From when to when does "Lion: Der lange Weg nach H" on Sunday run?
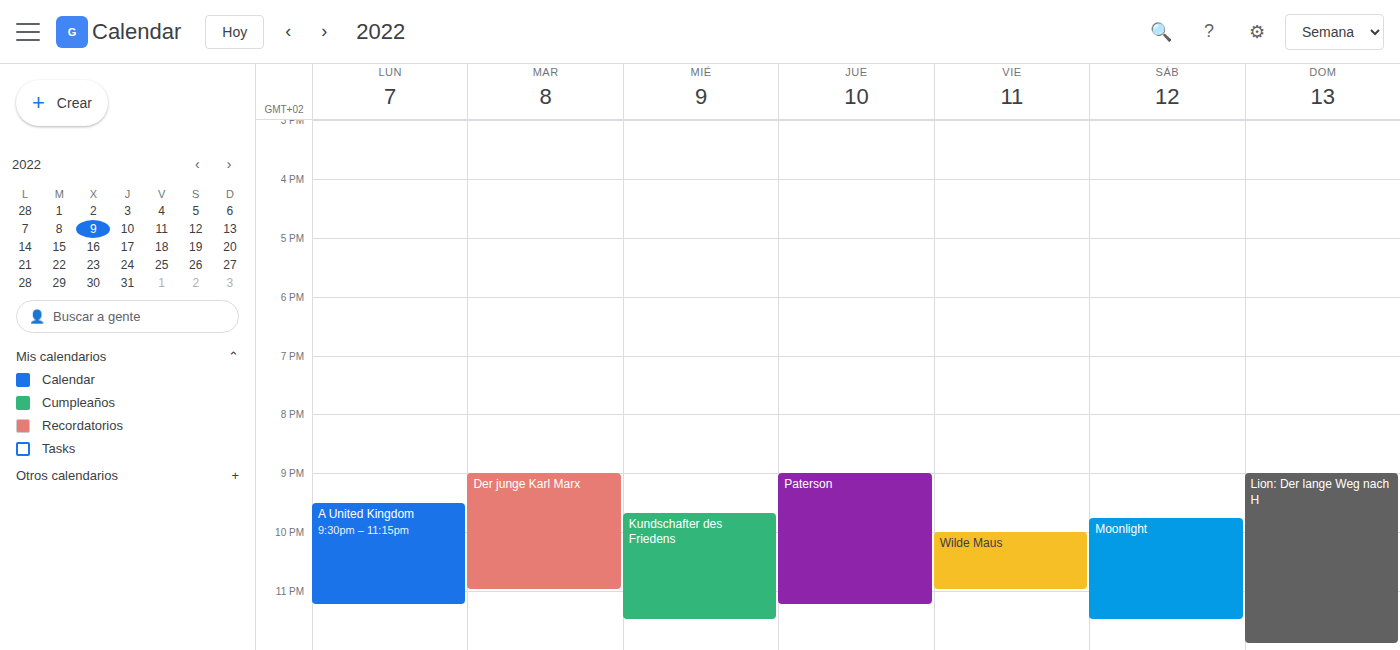
9:00 PM to 11:55 PM